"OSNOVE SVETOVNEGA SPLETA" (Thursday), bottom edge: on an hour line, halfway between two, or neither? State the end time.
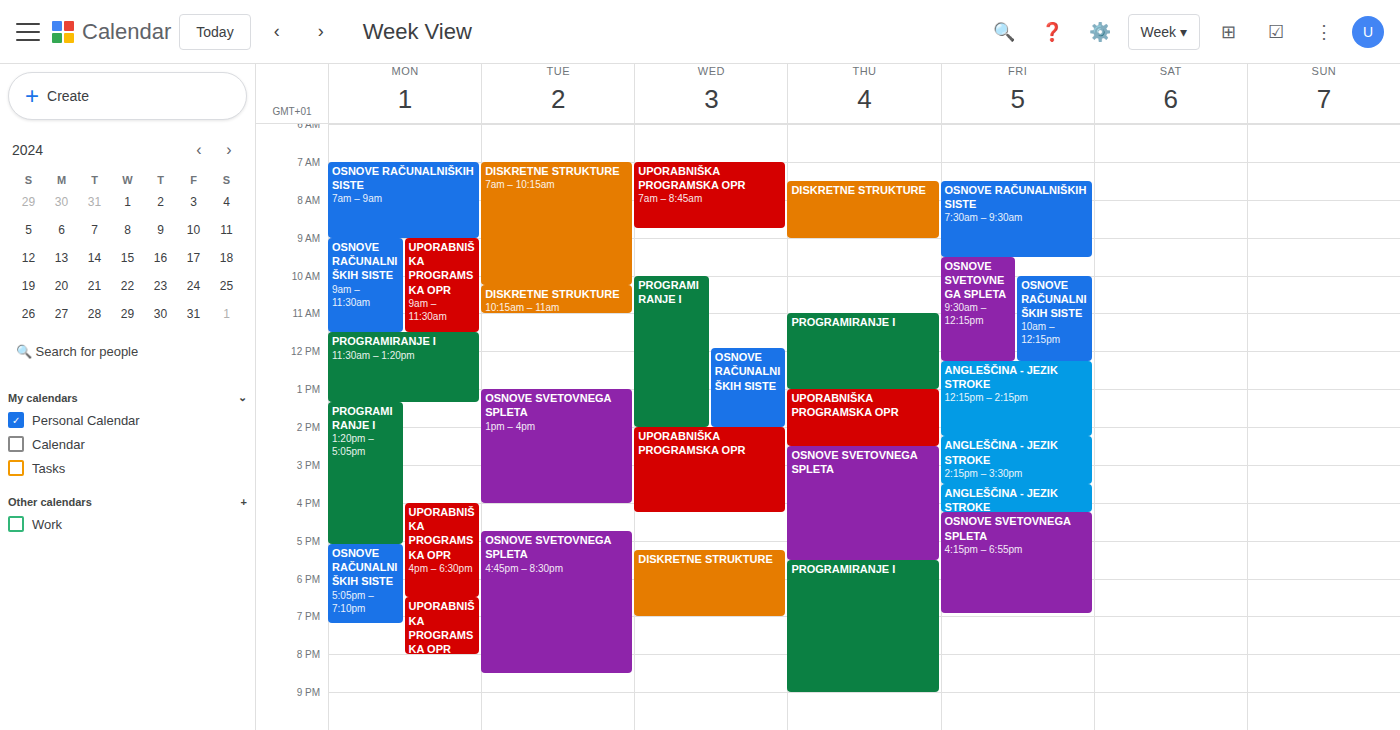
5:30 PM -- halfway between the 5 PM and 6 PM lines.